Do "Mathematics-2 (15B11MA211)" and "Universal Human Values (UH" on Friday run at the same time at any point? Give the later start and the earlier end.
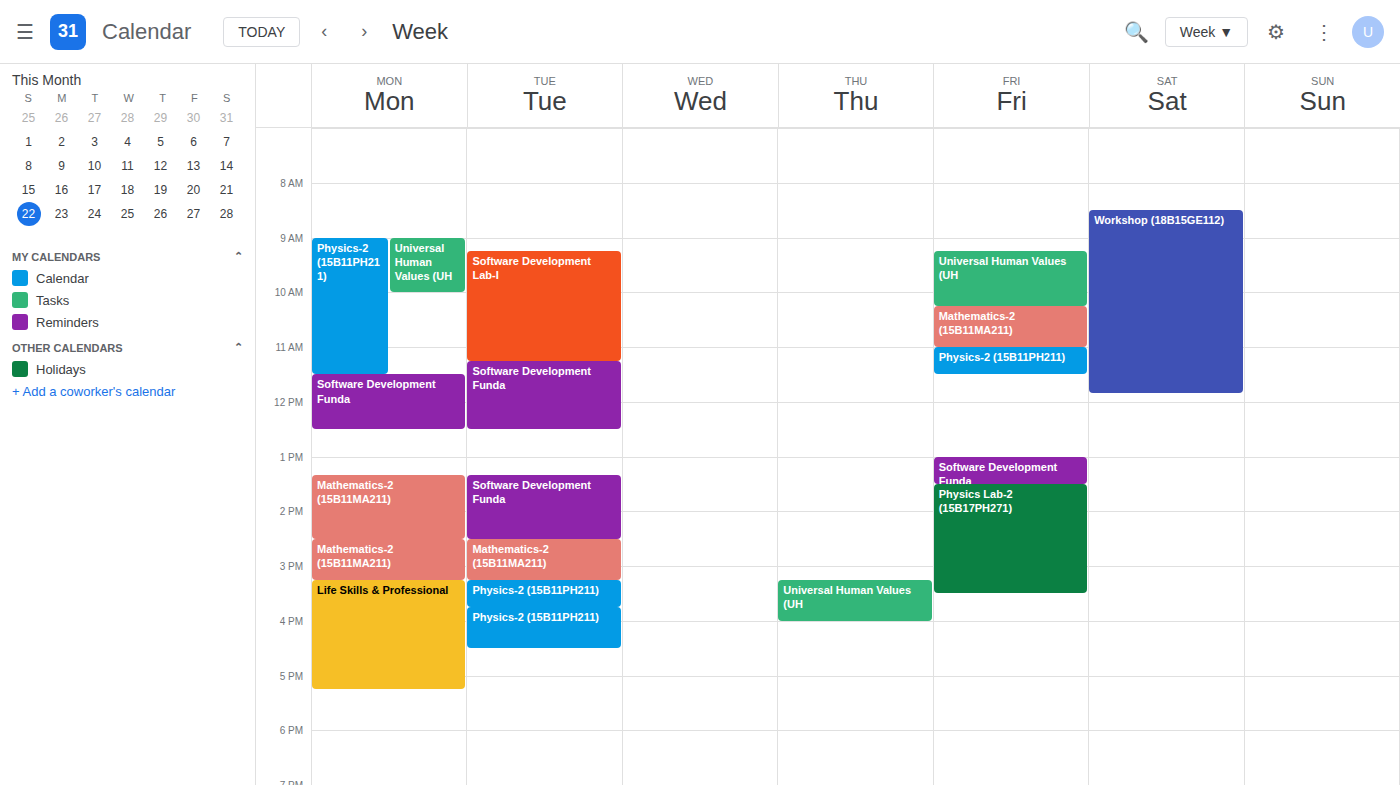
"Universal Human Values (UH" ends at 10:15 AM, exactly when "Mathematics-2 (15B11MA211)" starts -- they touch but do not overlap.